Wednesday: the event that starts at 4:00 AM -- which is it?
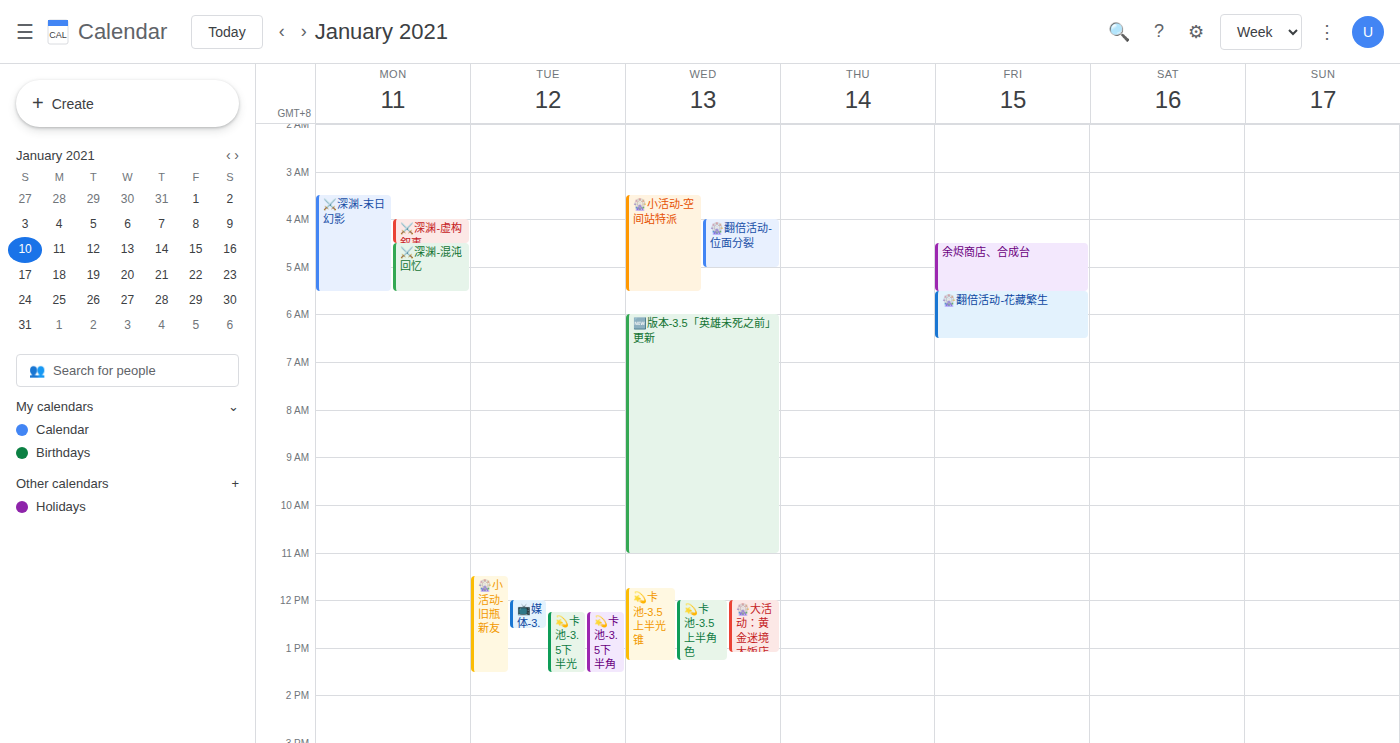
"🎡翻倍活动-位面分裂"